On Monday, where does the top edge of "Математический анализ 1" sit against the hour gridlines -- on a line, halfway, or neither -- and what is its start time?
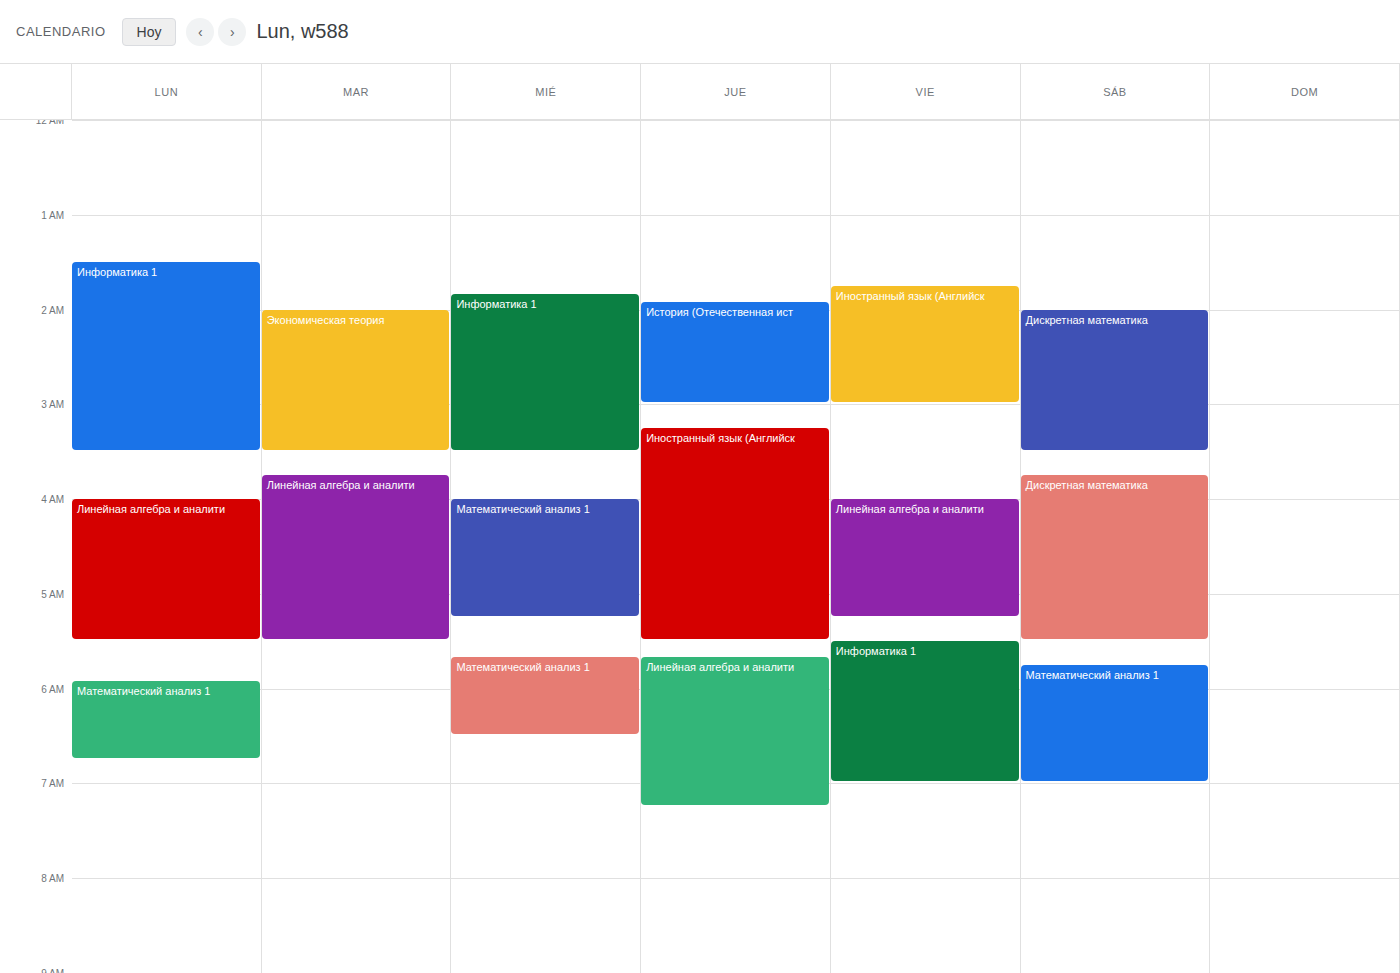
5:55 AM -- neither: 55 minutes below the 5 AM line and 5 minutes above the 6 AM line.